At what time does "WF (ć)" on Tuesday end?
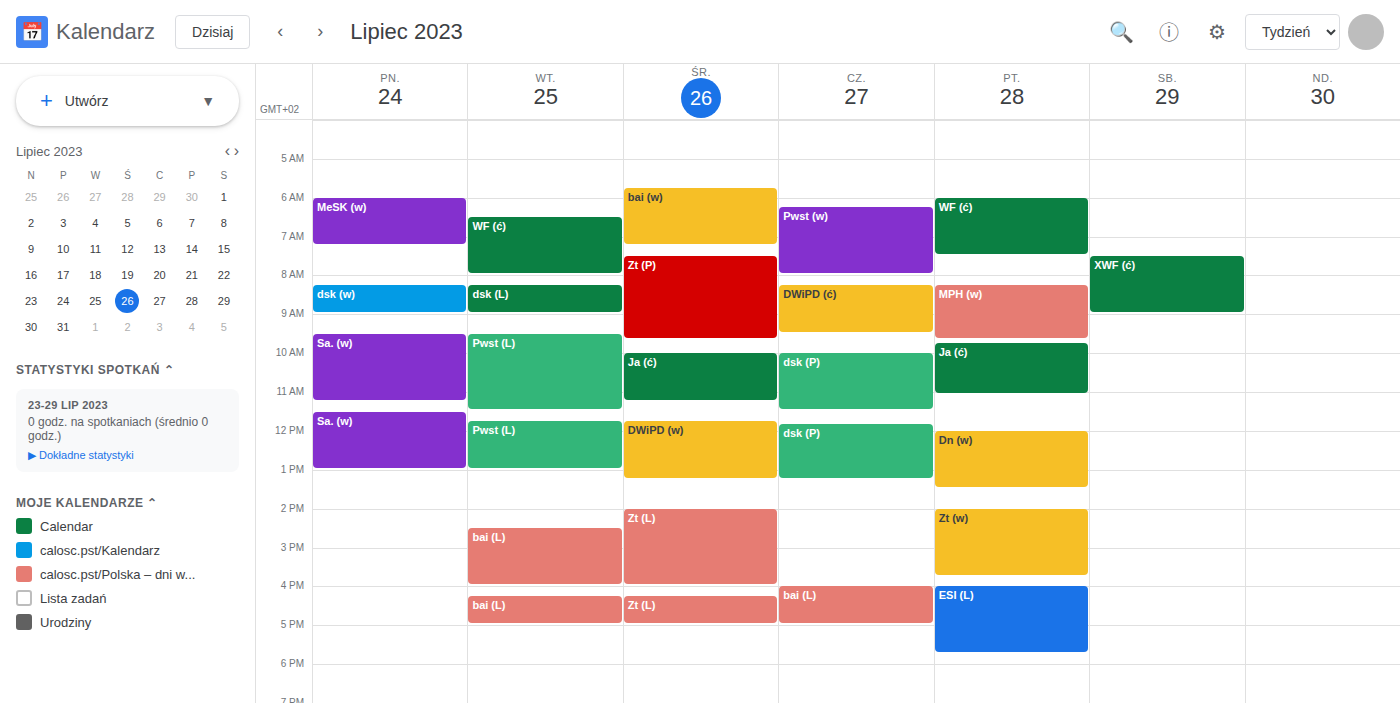
08:00